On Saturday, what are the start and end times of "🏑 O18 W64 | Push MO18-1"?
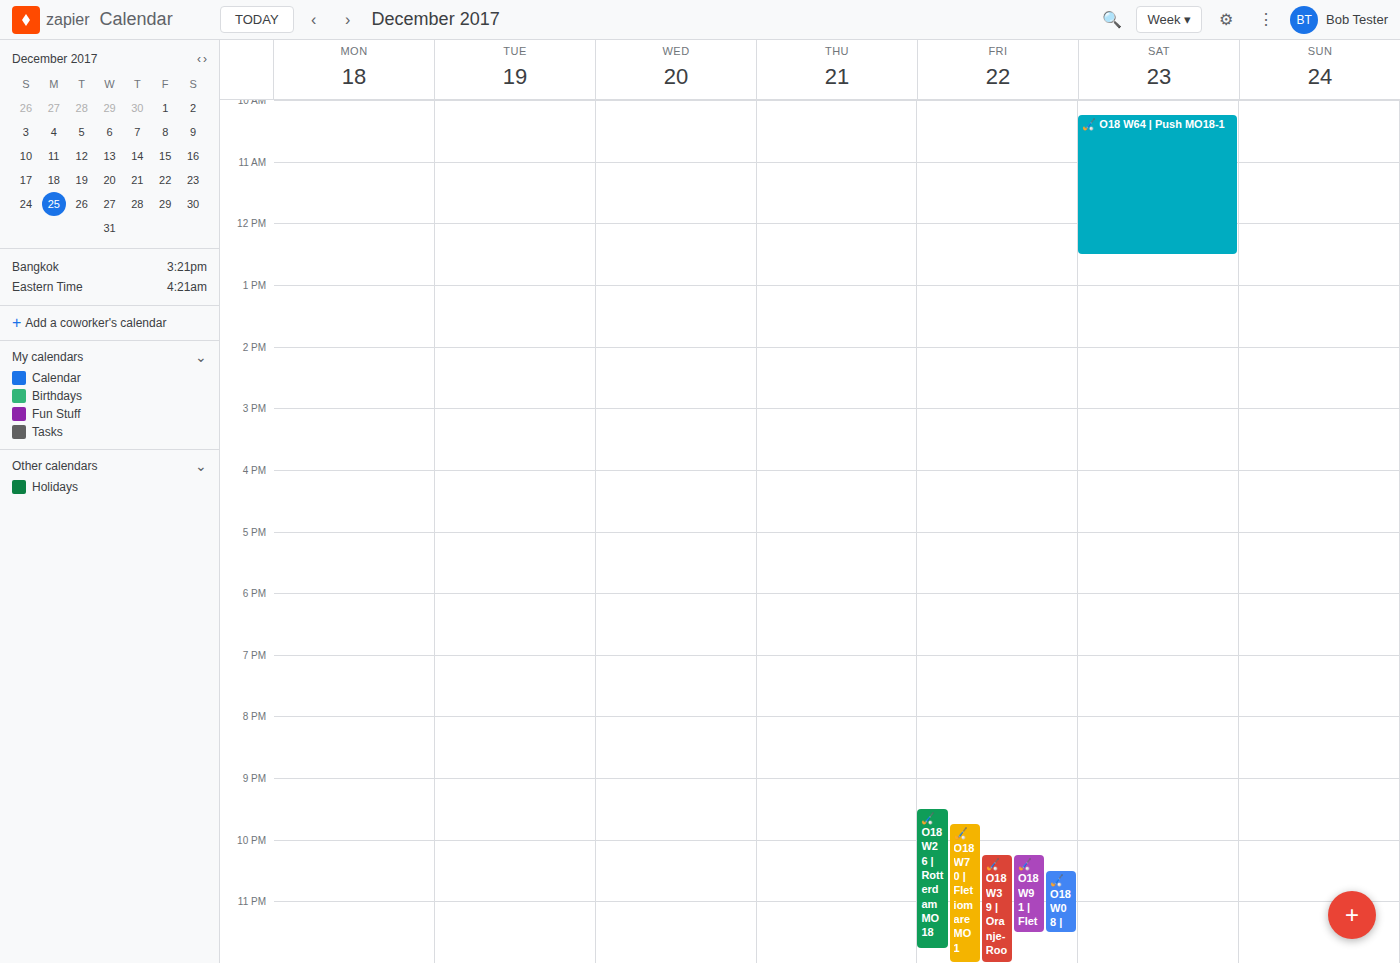
10:15 AM to 12:30 PM